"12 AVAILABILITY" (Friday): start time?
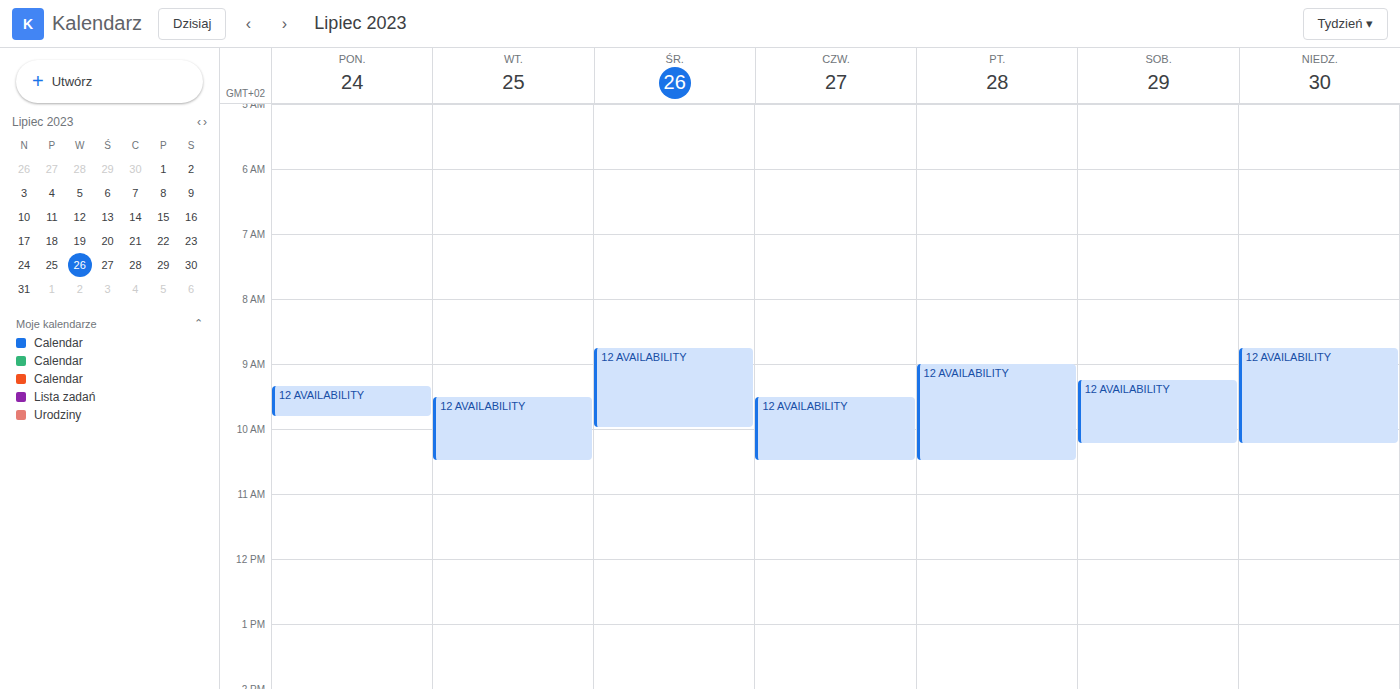
9:00 AM